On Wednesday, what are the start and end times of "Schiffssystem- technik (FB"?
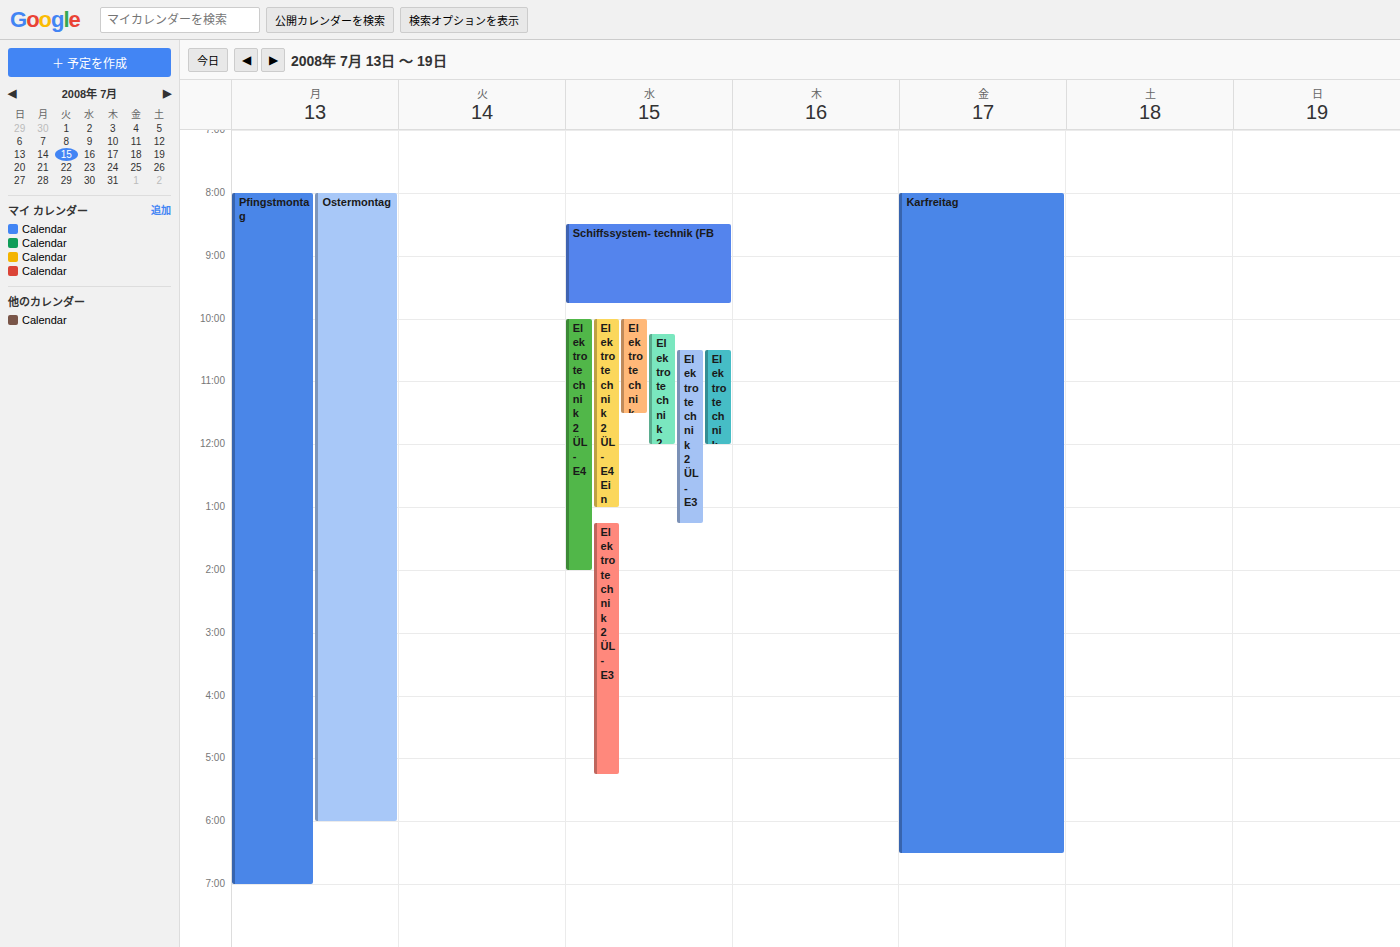
8:30 AM to 9:45 AM